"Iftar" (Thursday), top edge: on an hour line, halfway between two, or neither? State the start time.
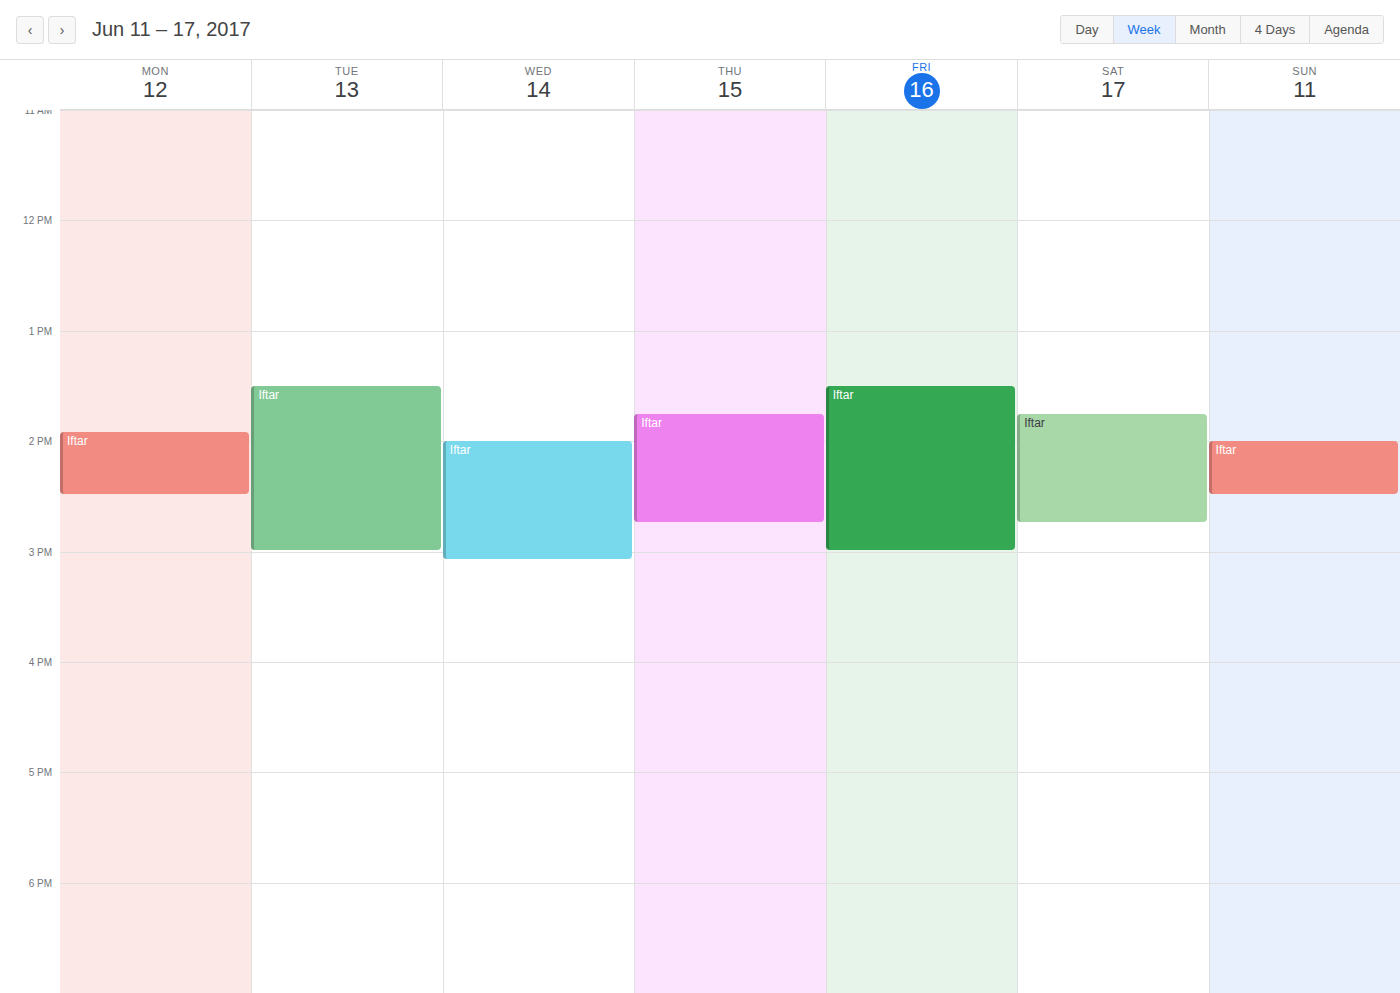
1:45 PM -- neither: three quarters of the way from the 1 PM line to the 2 PM line.